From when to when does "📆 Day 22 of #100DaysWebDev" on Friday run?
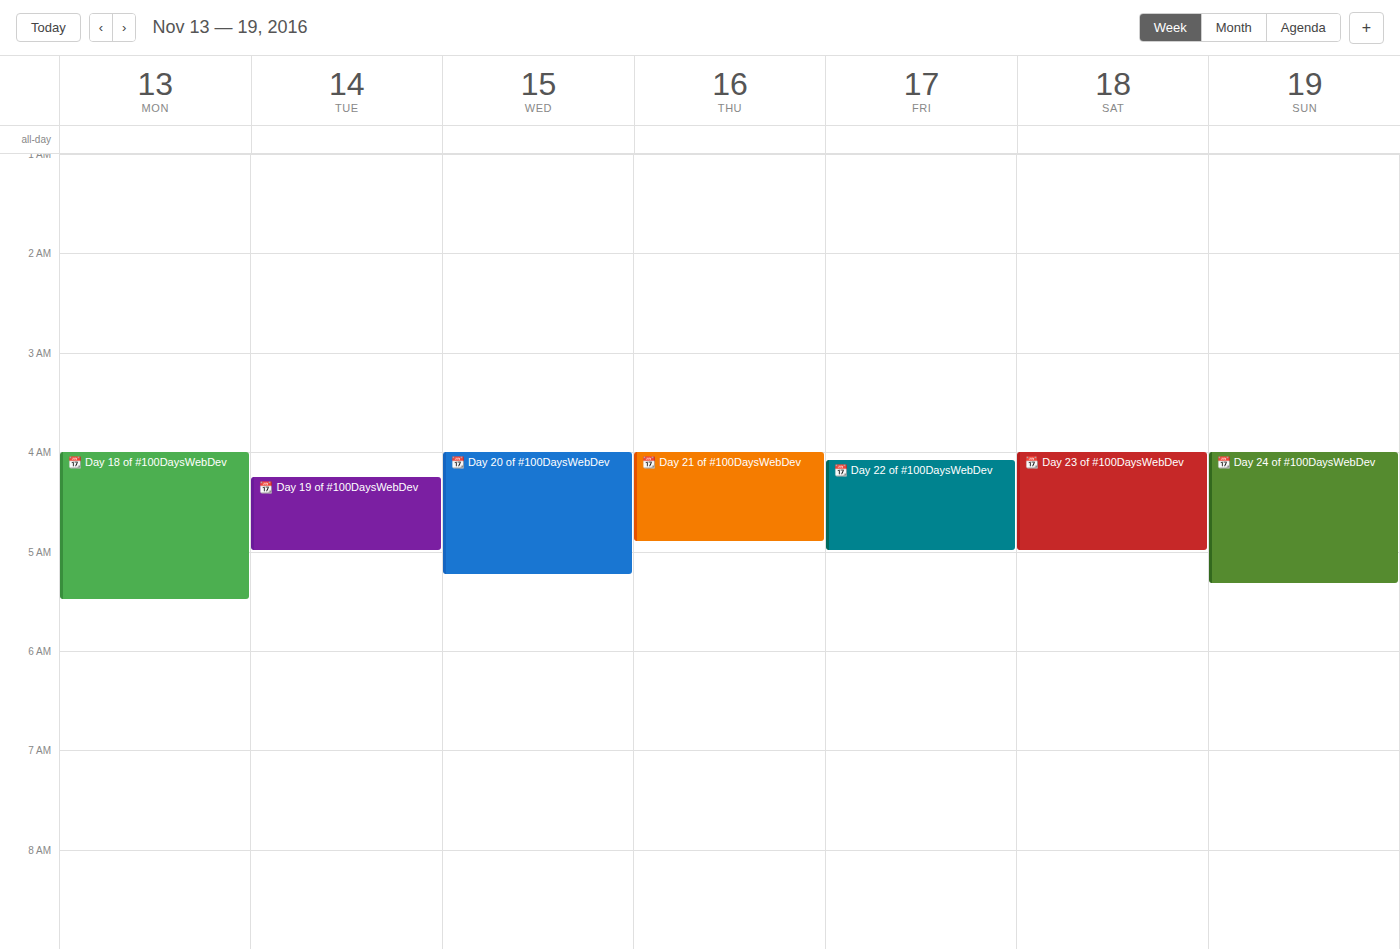
04:05 to 05:00